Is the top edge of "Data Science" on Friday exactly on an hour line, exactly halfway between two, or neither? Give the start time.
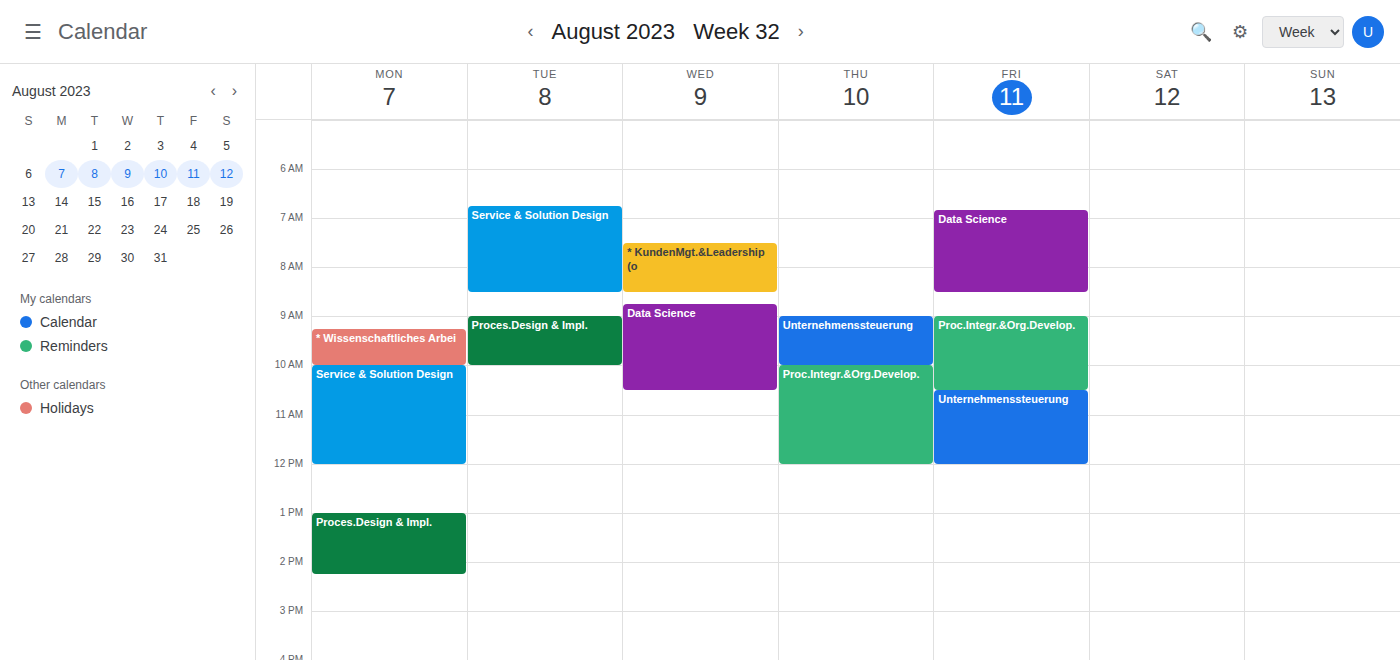
6:50 AM -- neither: 50 minutes below the 6 AM line and 10 minutes above the 7 AM line.